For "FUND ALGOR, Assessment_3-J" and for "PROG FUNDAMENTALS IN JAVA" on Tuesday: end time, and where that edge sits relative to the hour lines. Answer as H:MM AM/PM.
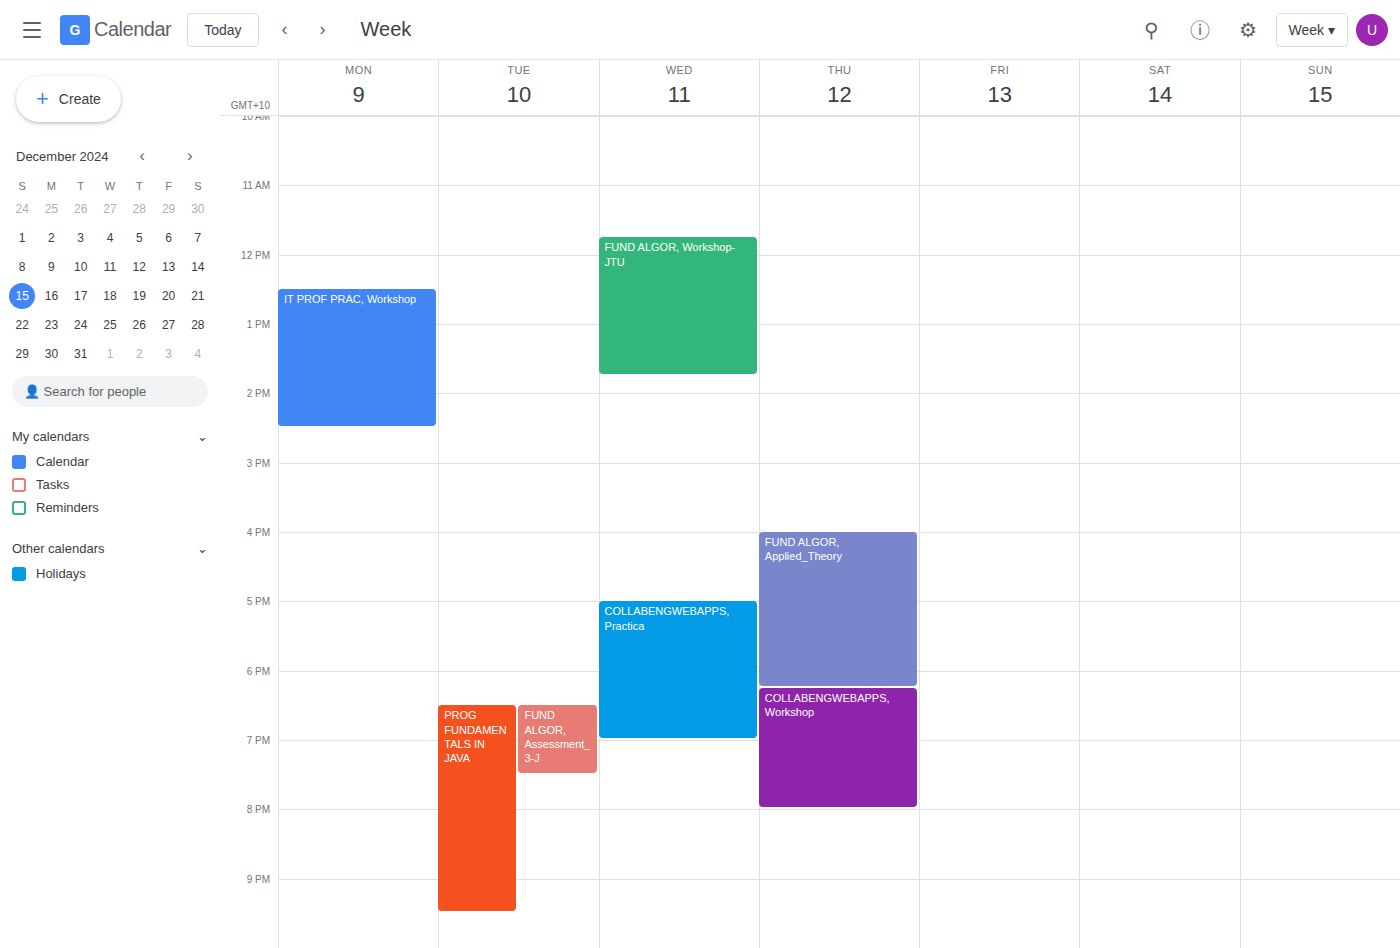
"FUND ALGOR, Assessment_3-J": 7:30 PM, halfway between the 7 PM and 8 PM lines. "PROG FUNDAMENTALS IN JAVA": 9:30 PM, halfway between the 9 PM and 10 PM lines.